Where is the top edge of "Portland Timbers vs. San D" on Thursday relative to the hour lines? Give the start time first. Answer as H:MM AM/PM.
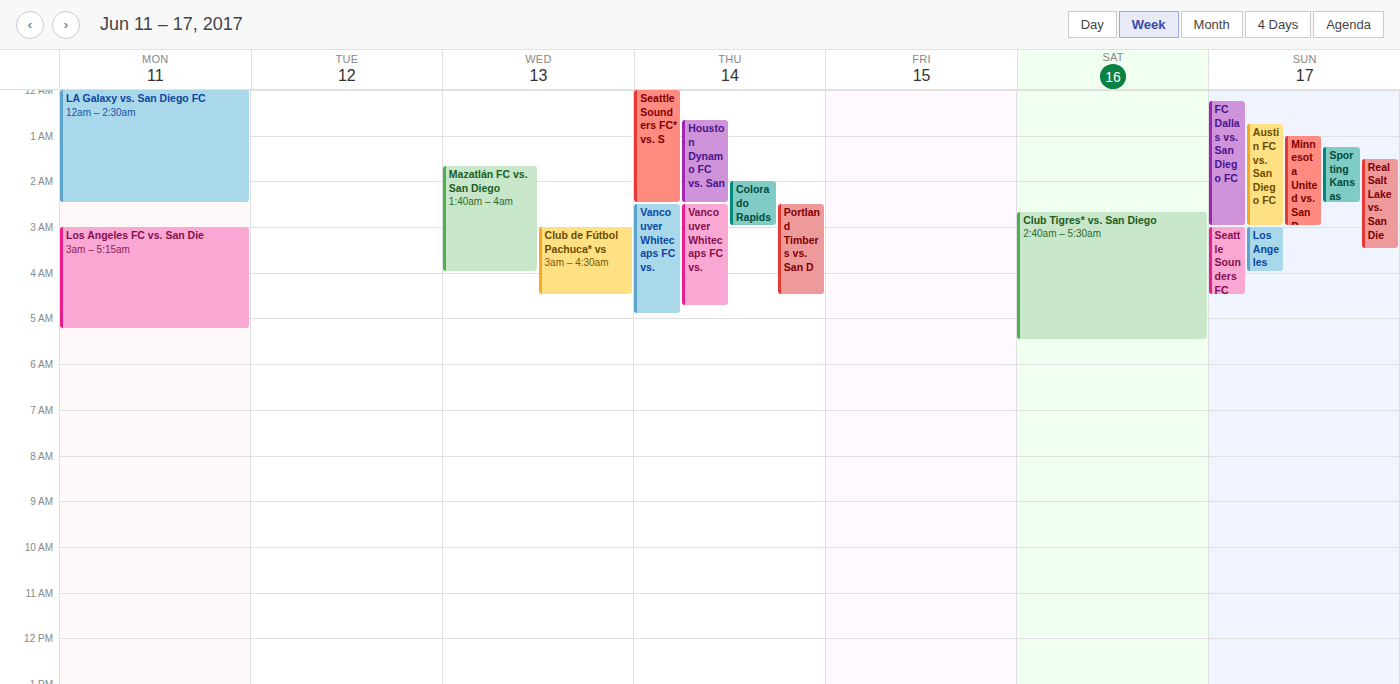
2:30 AM -- halfway between the 2 AM and 3 AM lines.